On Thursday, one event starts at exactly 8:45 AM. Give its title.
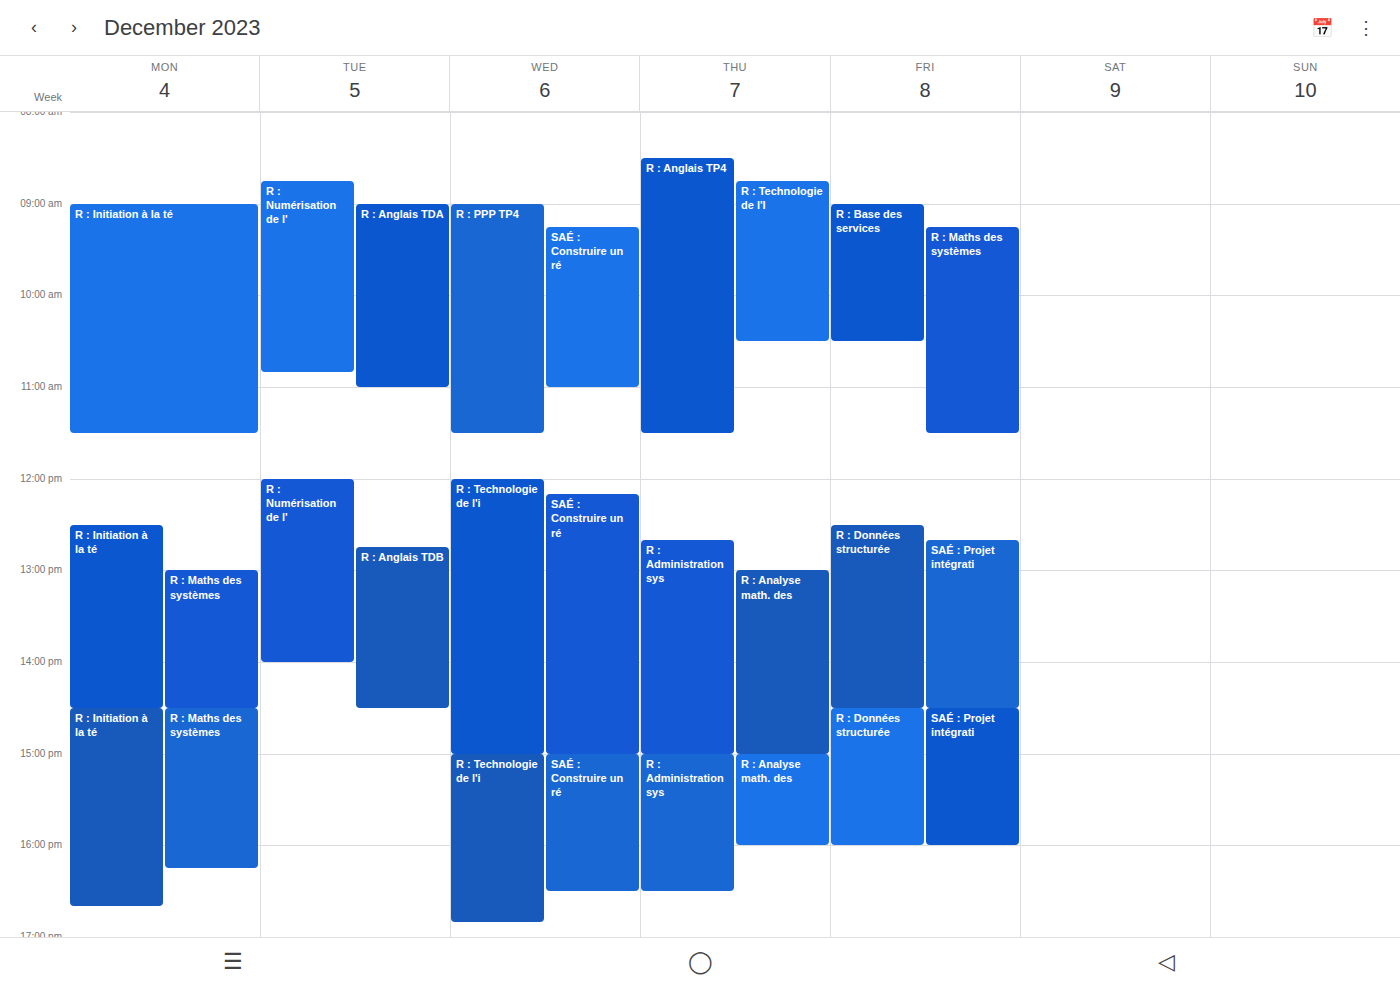
"R : Technologie de l'I"